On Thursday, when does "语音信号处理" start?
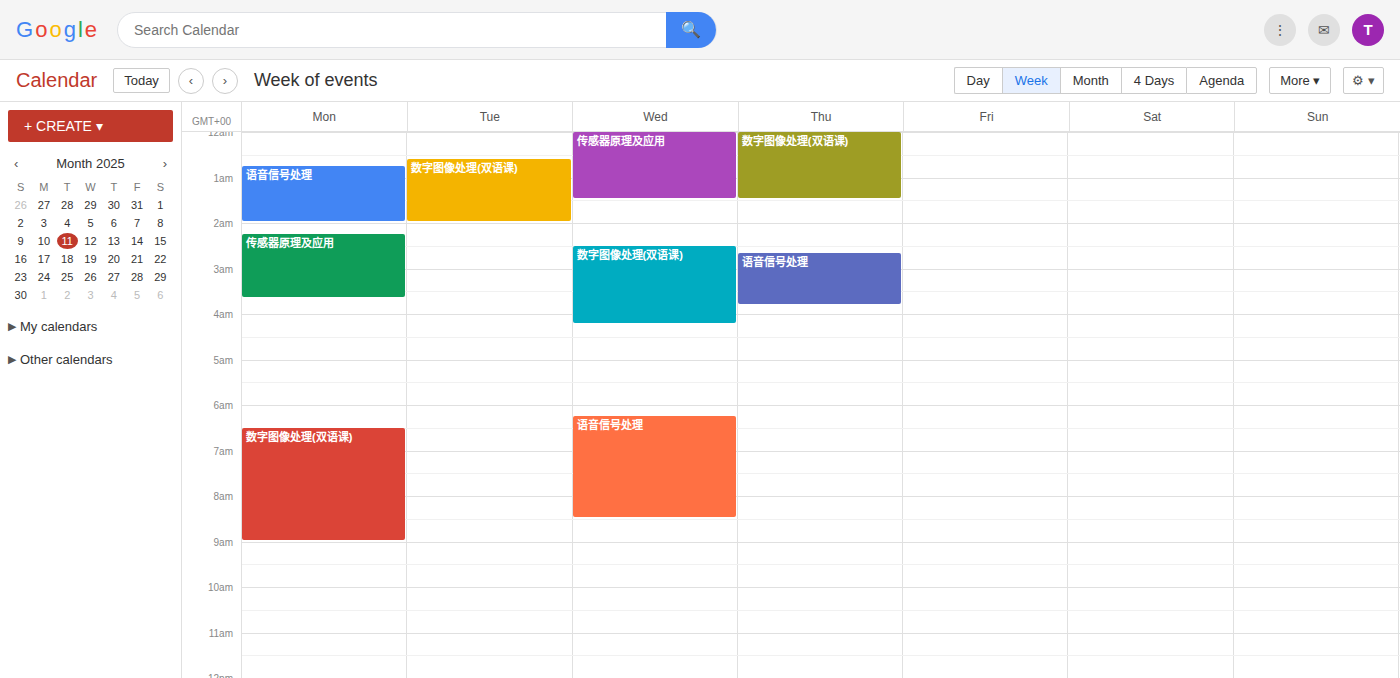
2:40 AM